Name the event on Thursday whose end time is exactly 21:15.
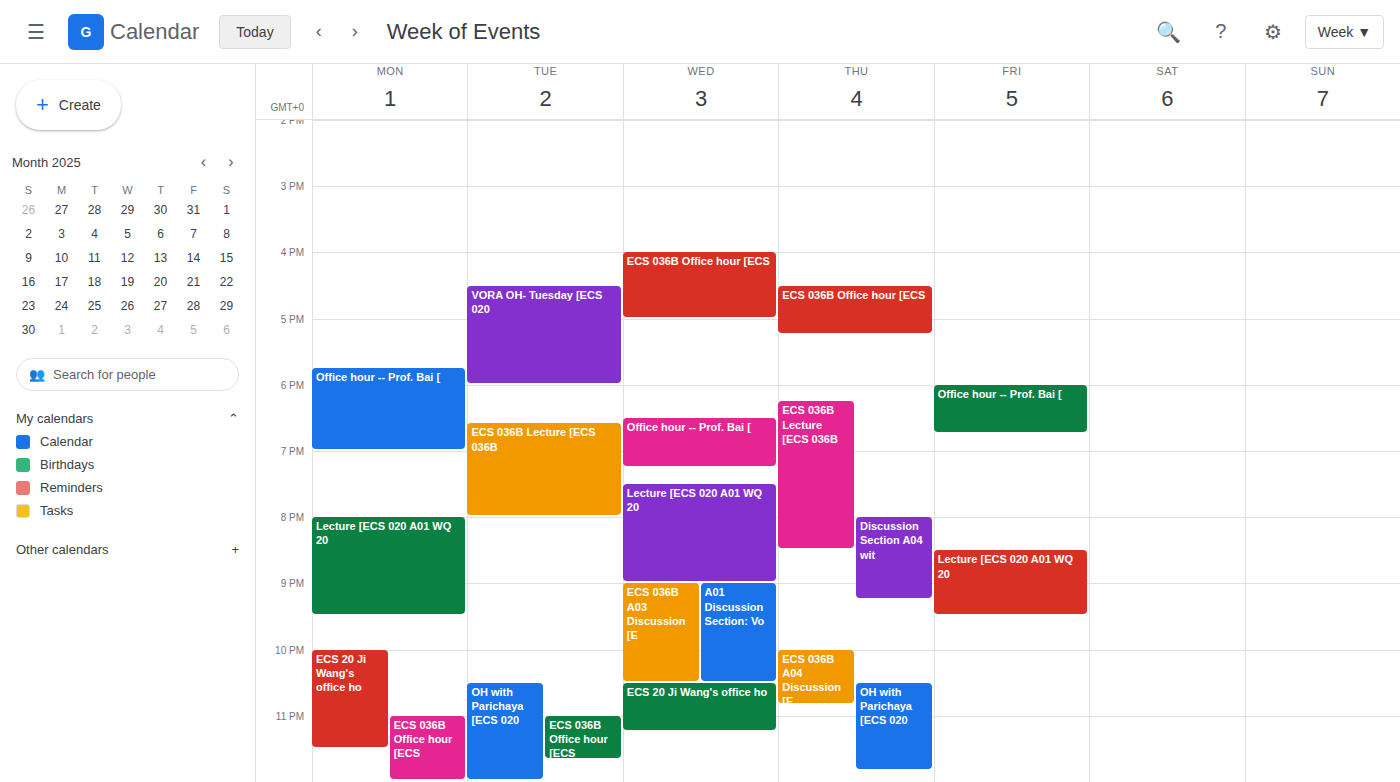
"Discussion Section A04 wit"